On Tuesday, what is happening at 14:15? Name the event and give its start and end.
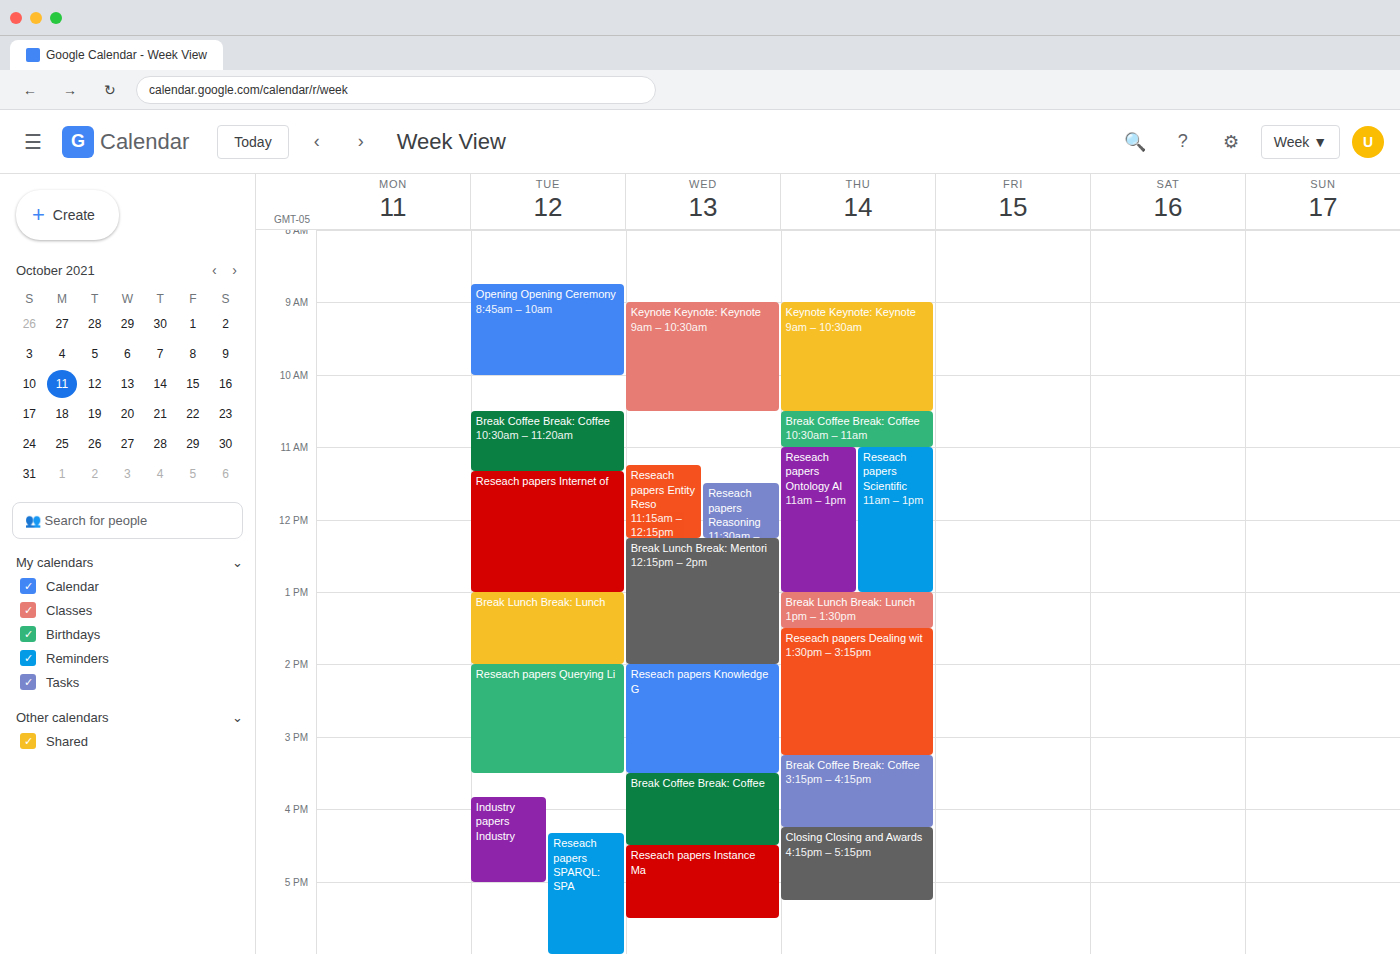
"Reseach papers Querying Li", 14:00 to 15:30